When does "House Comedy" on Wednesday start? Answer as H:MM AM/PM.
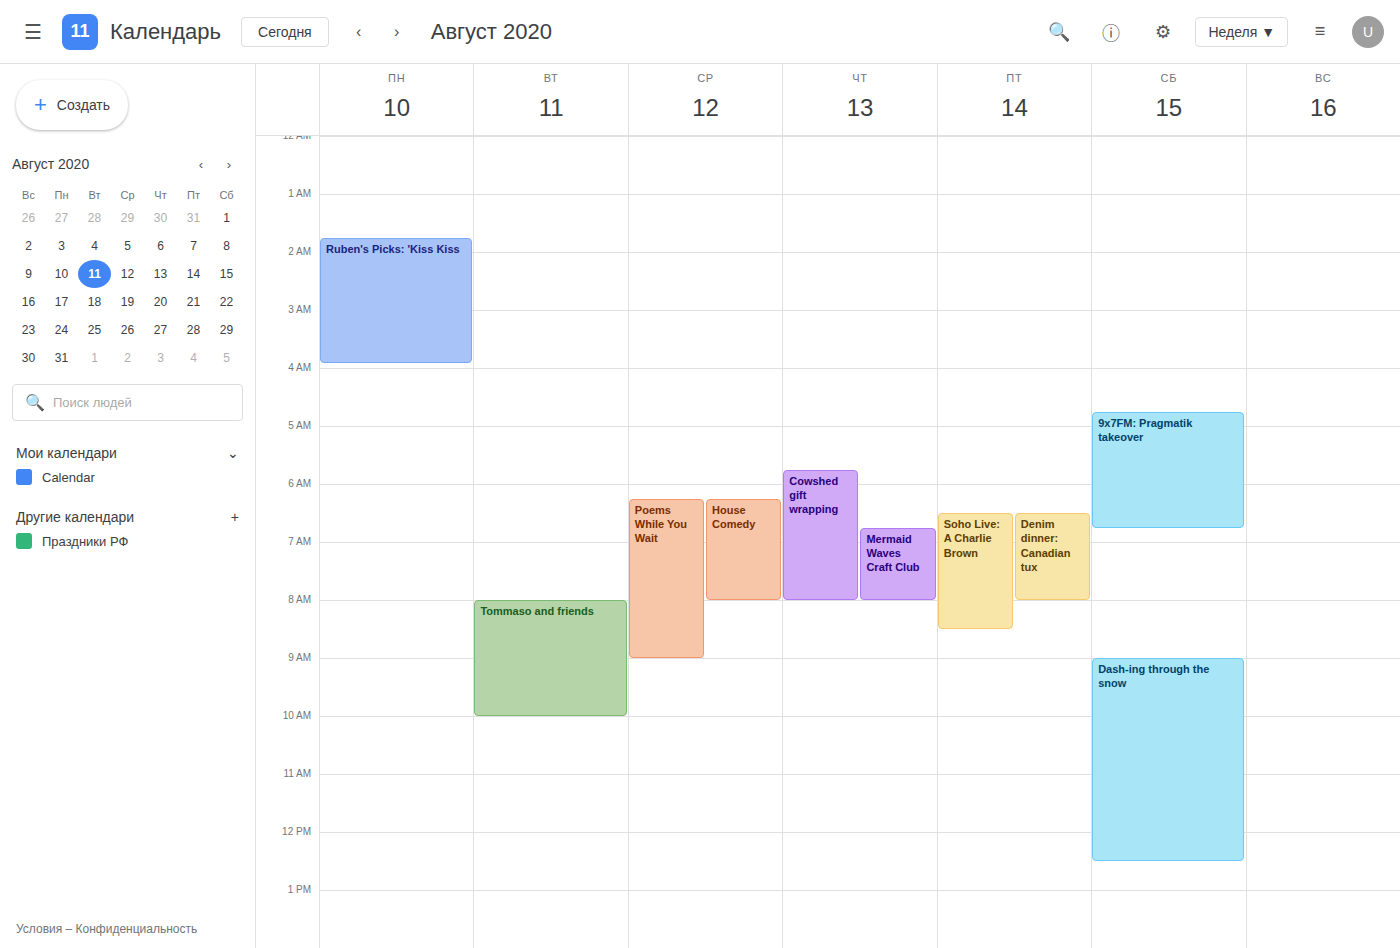
6:15 AM